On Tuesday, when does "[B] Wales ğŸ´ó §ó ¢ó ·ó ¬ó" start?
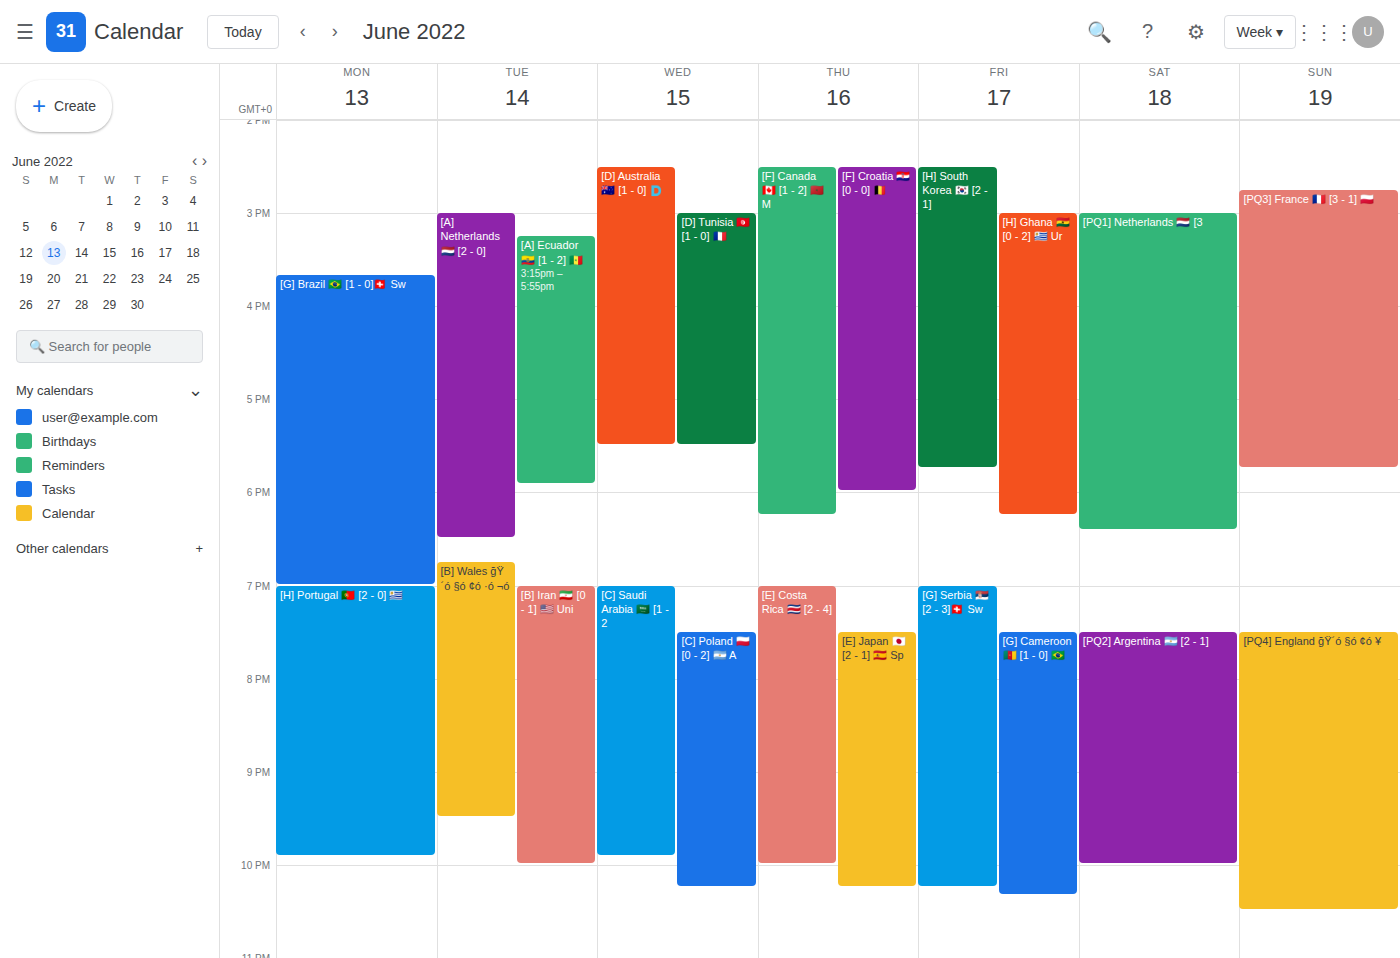
18:45